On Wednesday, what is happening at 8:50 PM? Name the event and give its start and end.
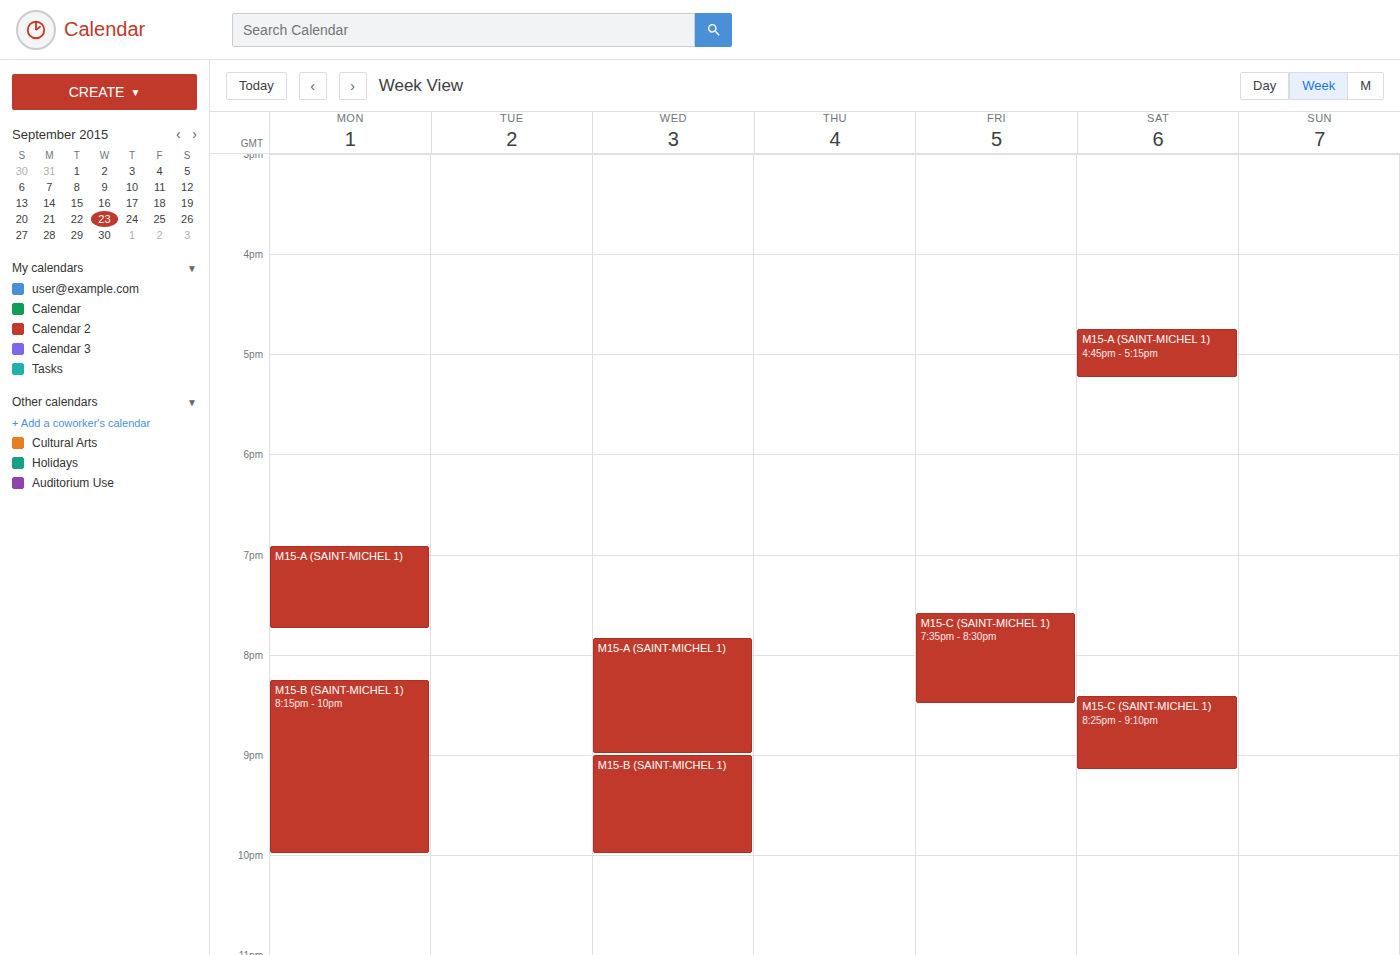
"M15-A (SAINT-MICHEL 1)", 7:50 PM to 9:00 PM